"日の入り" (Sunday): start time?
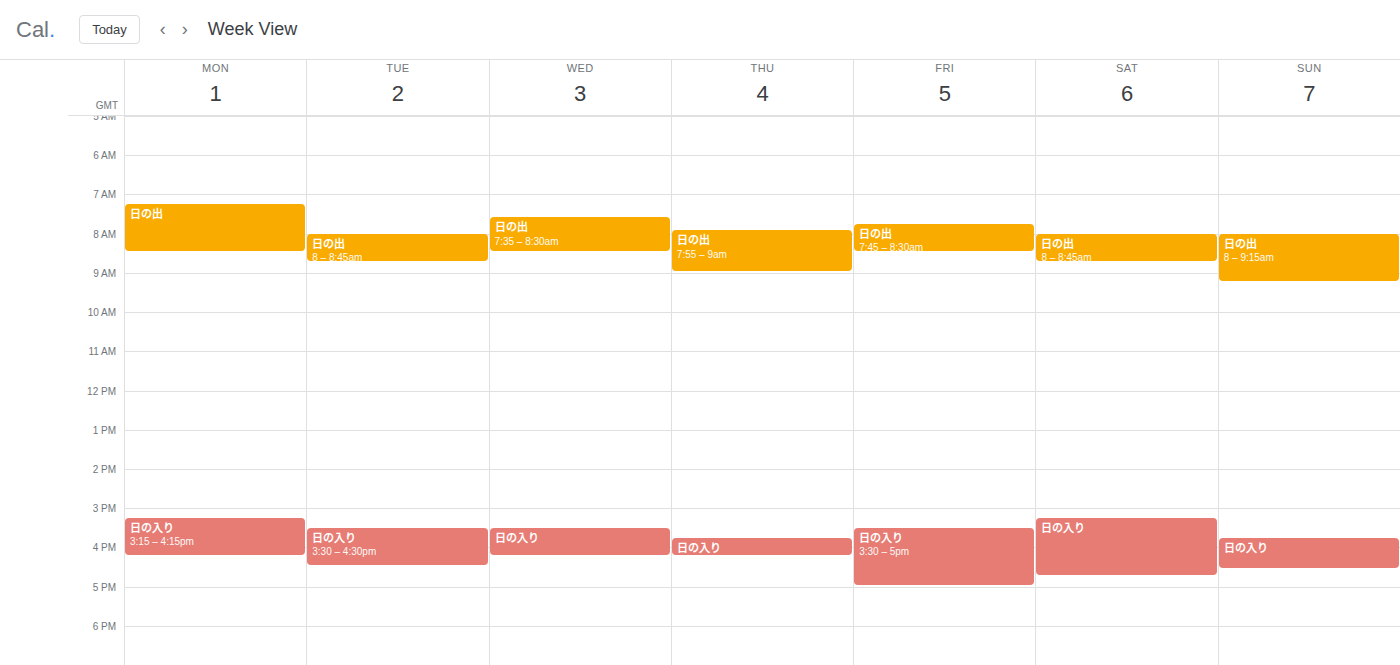
3:45 PM